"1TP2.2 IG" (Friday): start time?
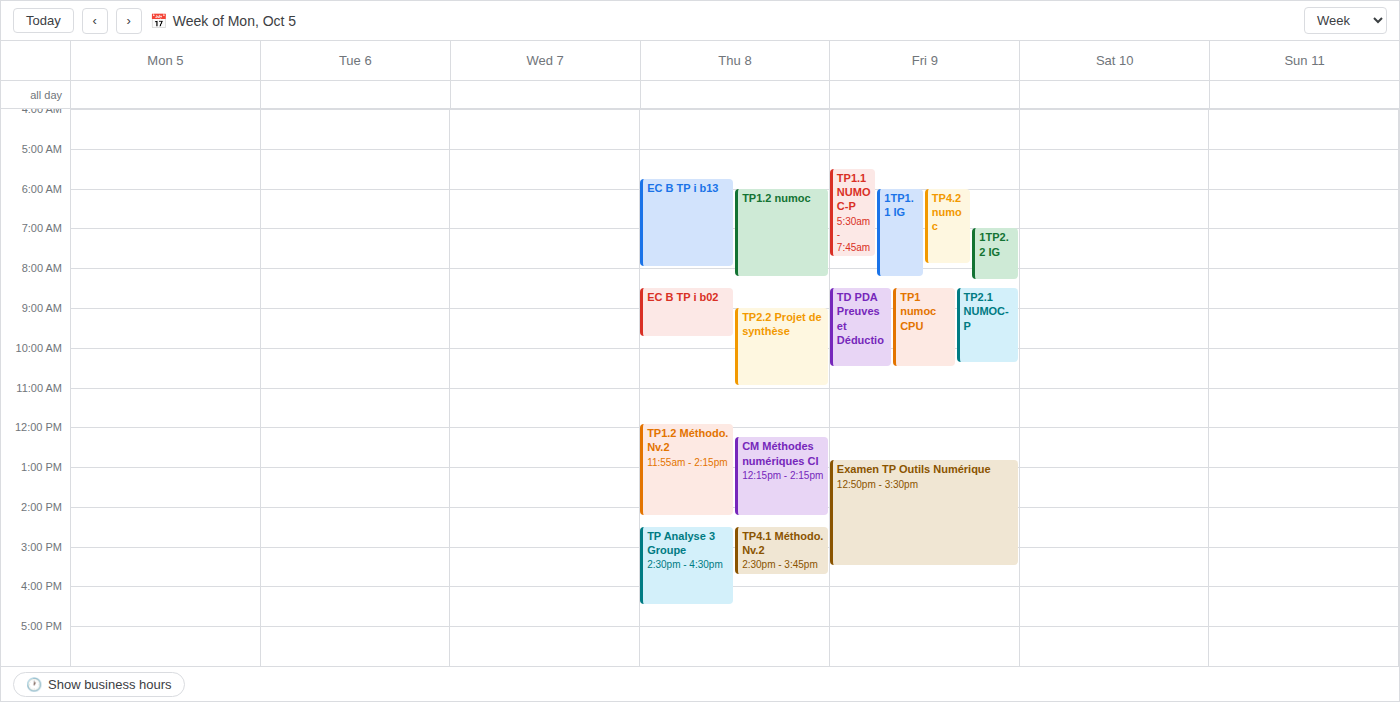
7:00 AM